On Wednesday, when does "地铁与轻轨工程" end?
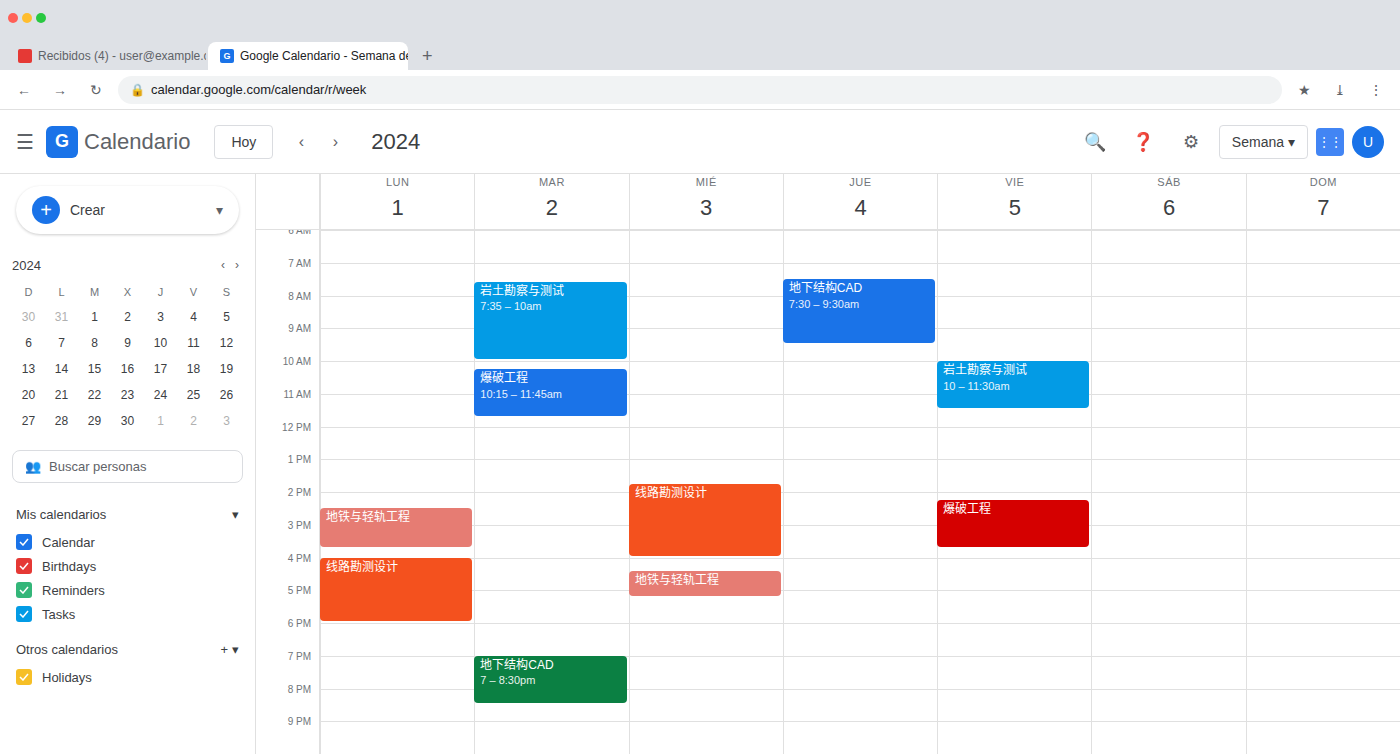
5:15 PM